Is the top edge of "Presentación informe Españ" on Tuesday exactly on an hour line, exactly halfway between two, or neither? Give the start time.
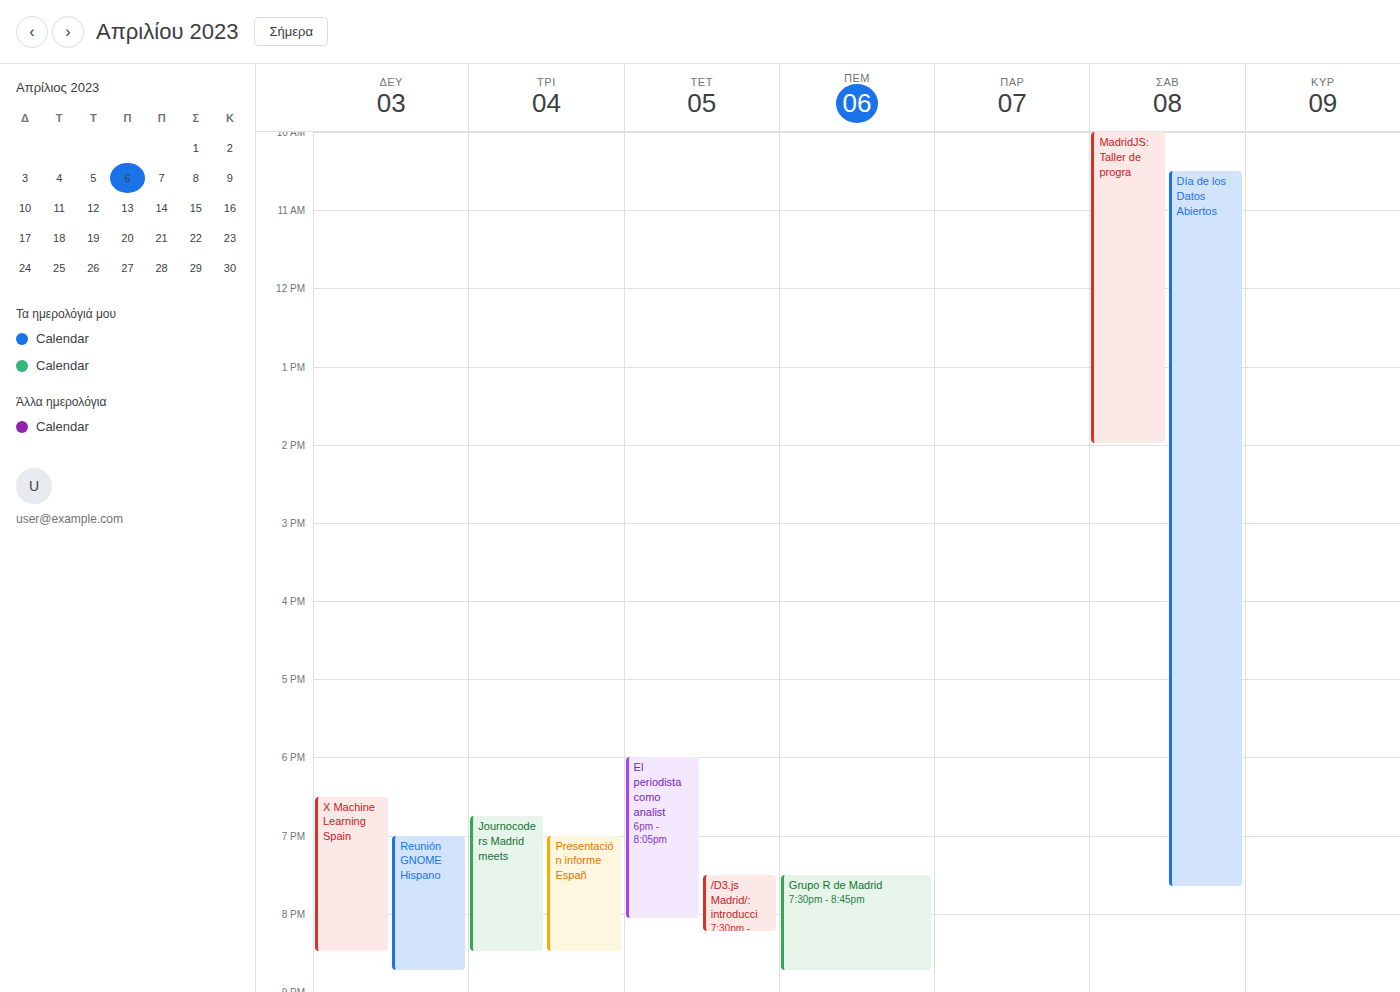
7:00 PM -- exactly on the 7 PM line.